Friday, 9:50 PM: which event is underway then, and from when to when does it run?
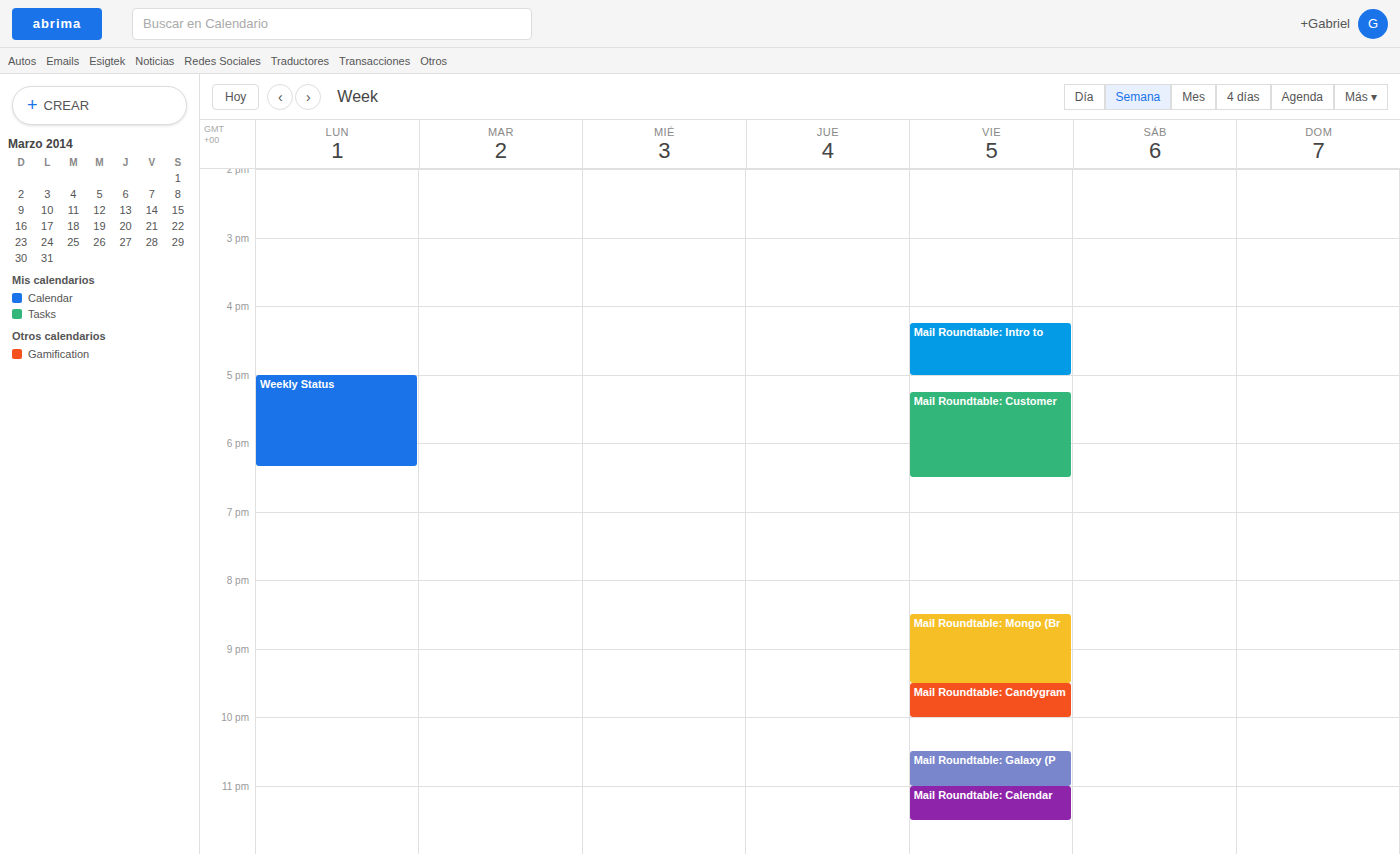
"Mail Roundtable: Candygram", 9:30 PM to 10:00 PM